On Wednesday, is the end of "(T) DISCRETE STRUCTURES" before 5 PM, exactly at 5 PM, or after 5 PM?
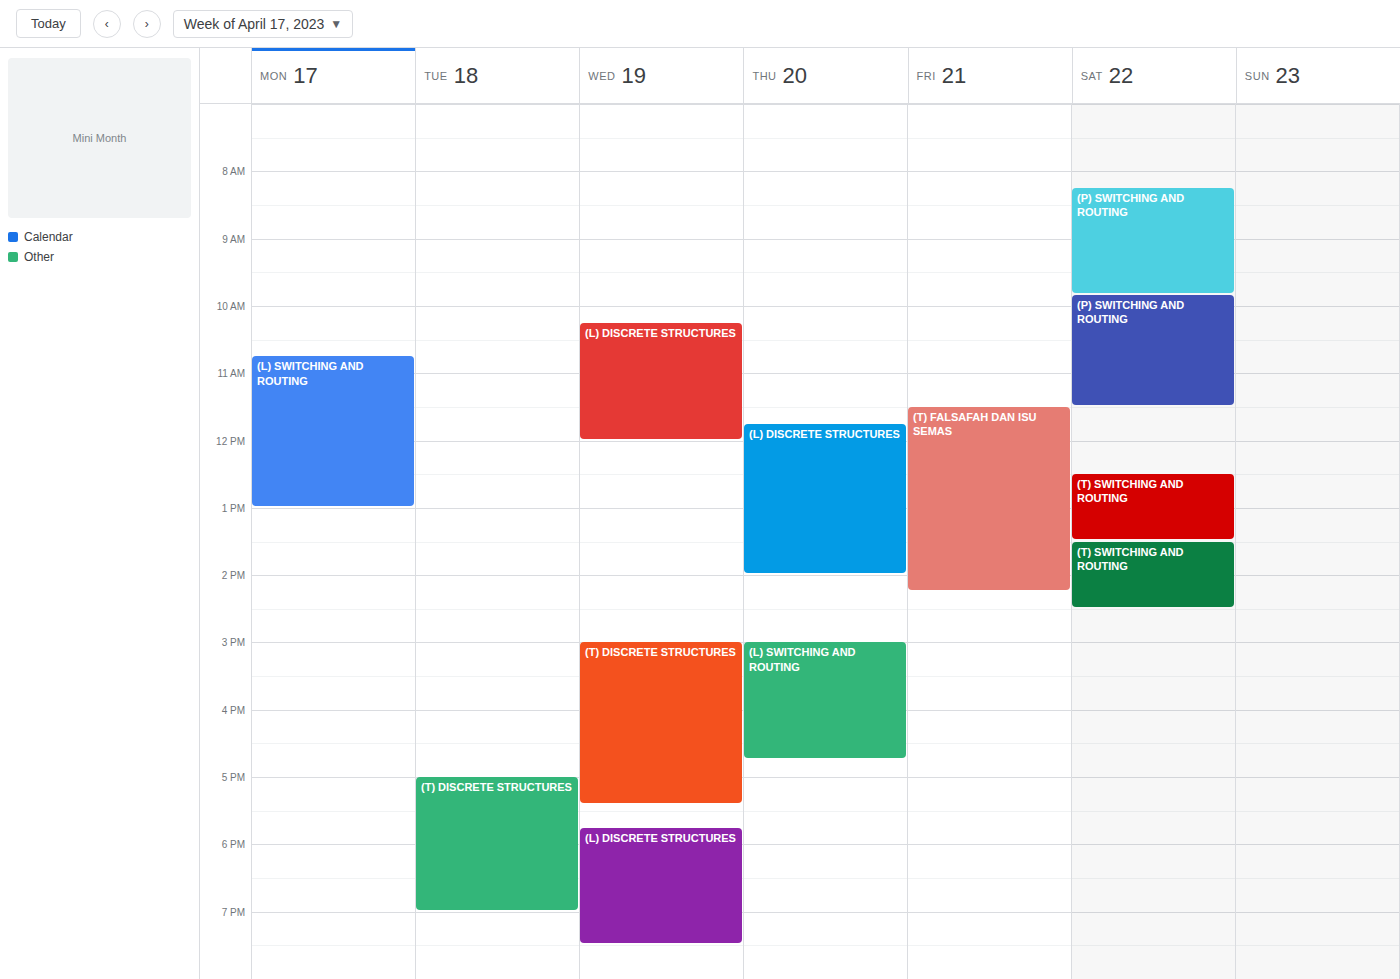
5:25 PM -- after 5 PM, 25 minutes below the 5 PM line.